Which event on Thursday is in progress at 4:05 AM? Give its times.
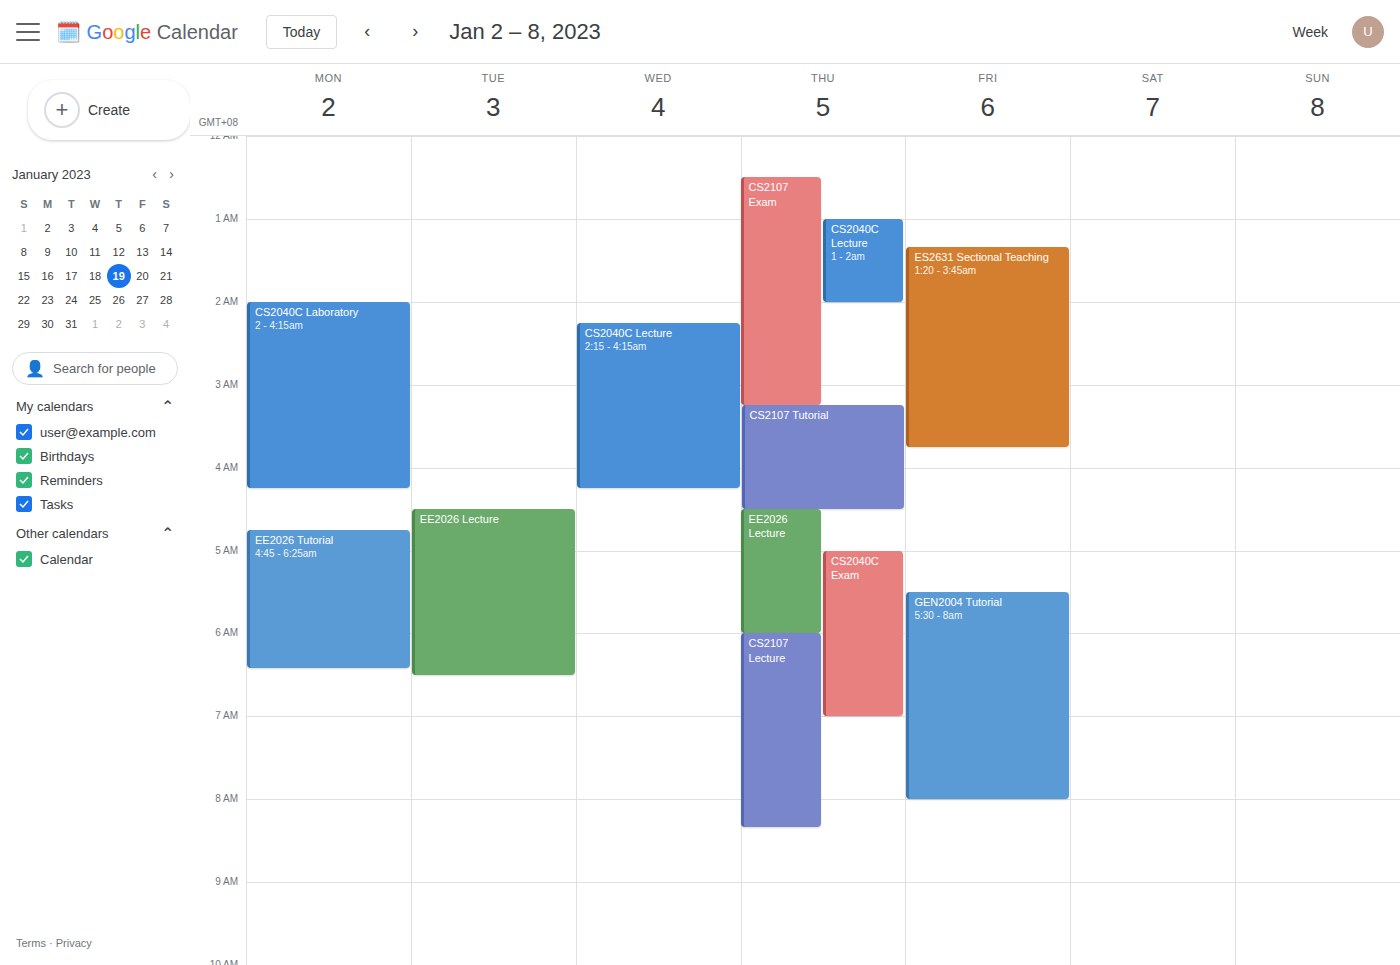
"CS2107 Tutorial", 3:15 AM to 4:30 AM